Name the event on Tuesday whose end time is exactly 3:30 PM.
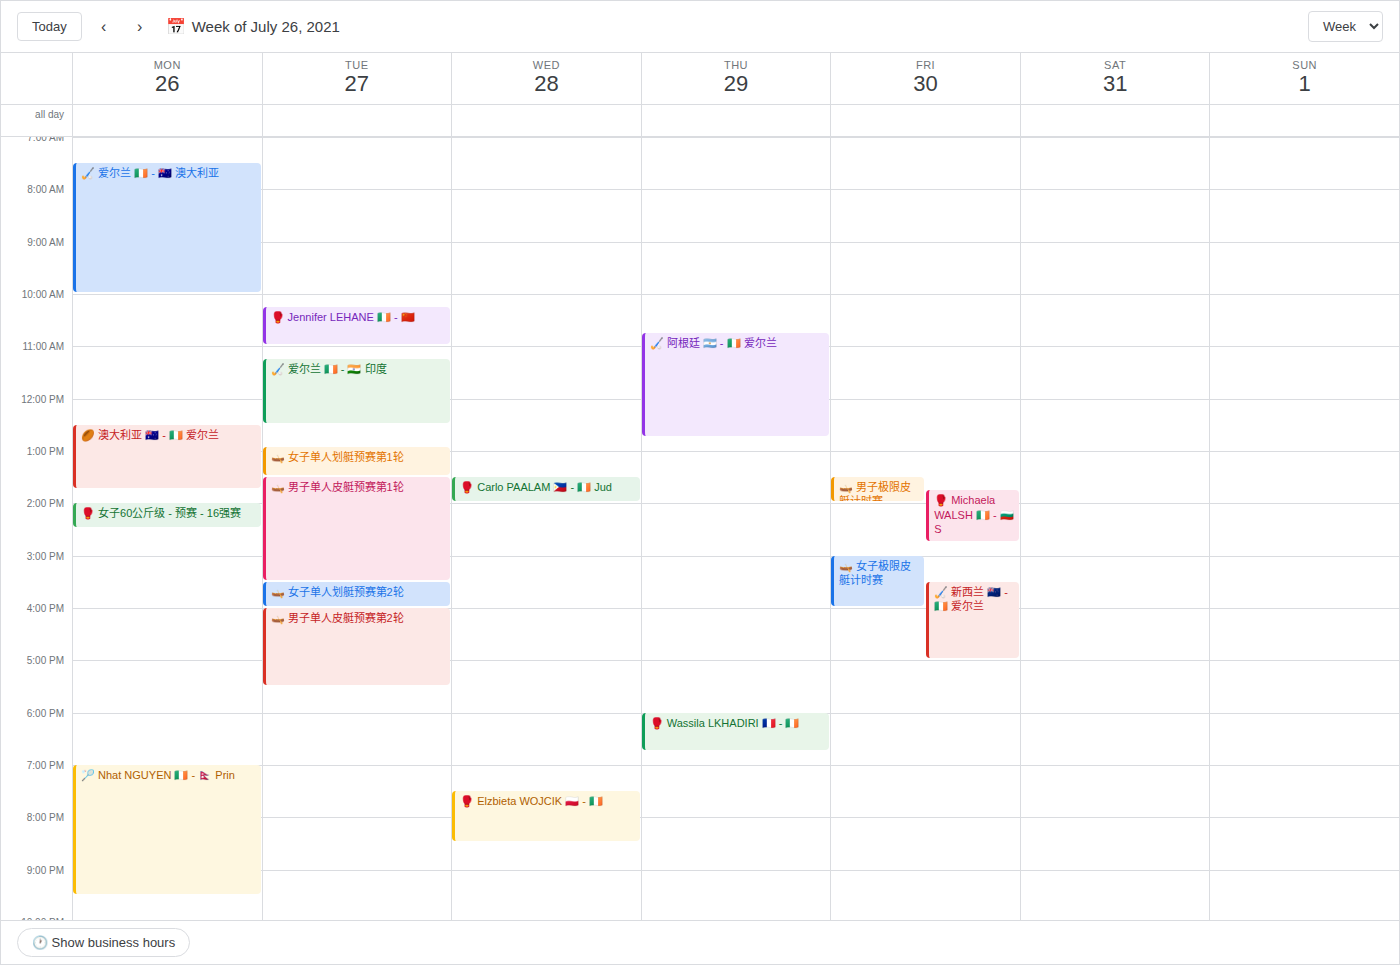
"🛶 男子单人皮艇预赛第1轮"